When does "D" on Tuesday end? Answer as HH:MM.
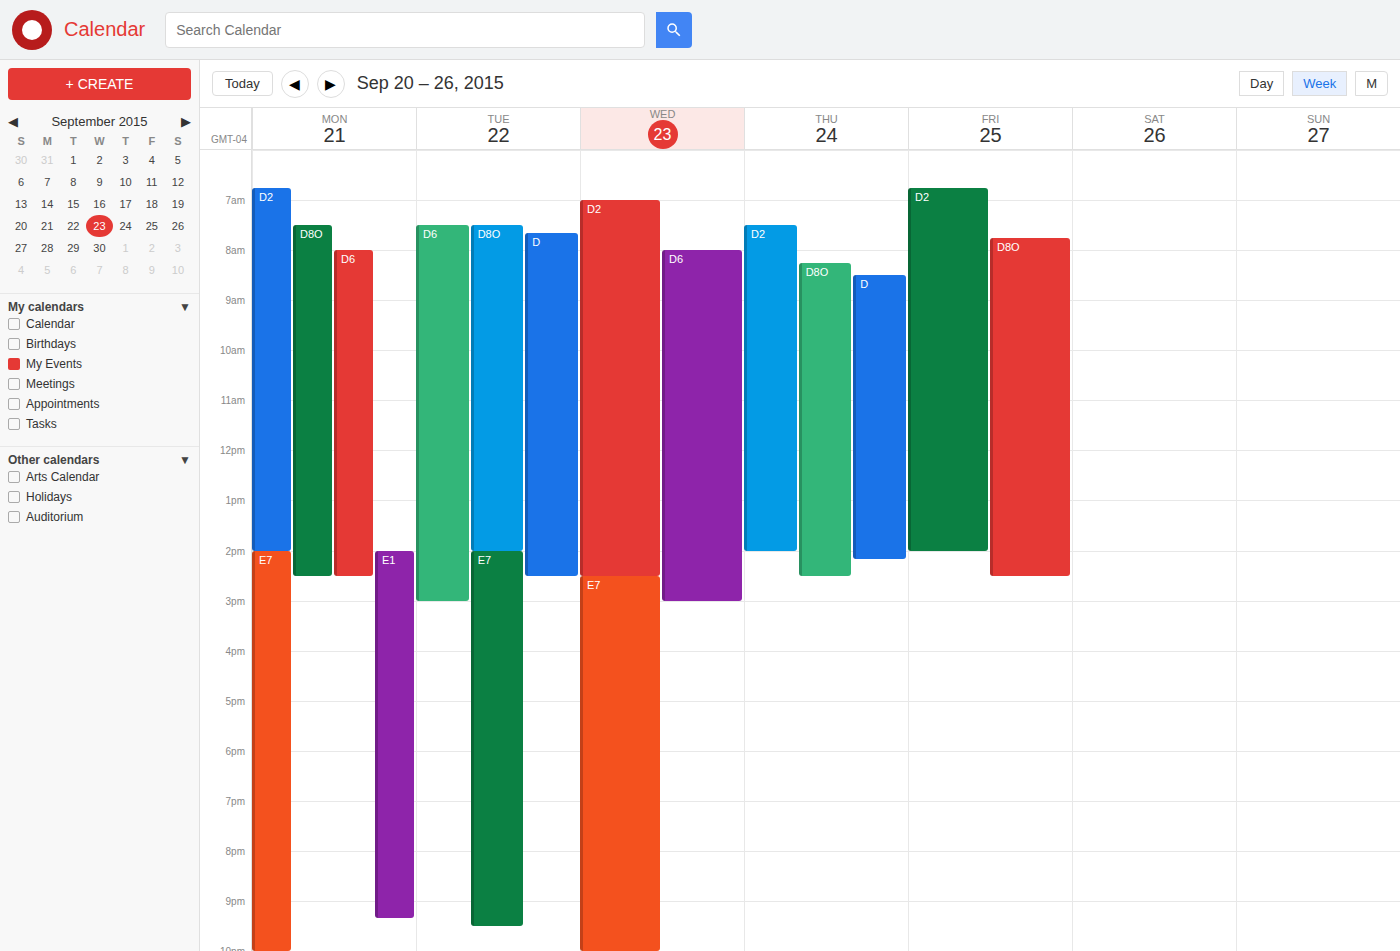
14:30